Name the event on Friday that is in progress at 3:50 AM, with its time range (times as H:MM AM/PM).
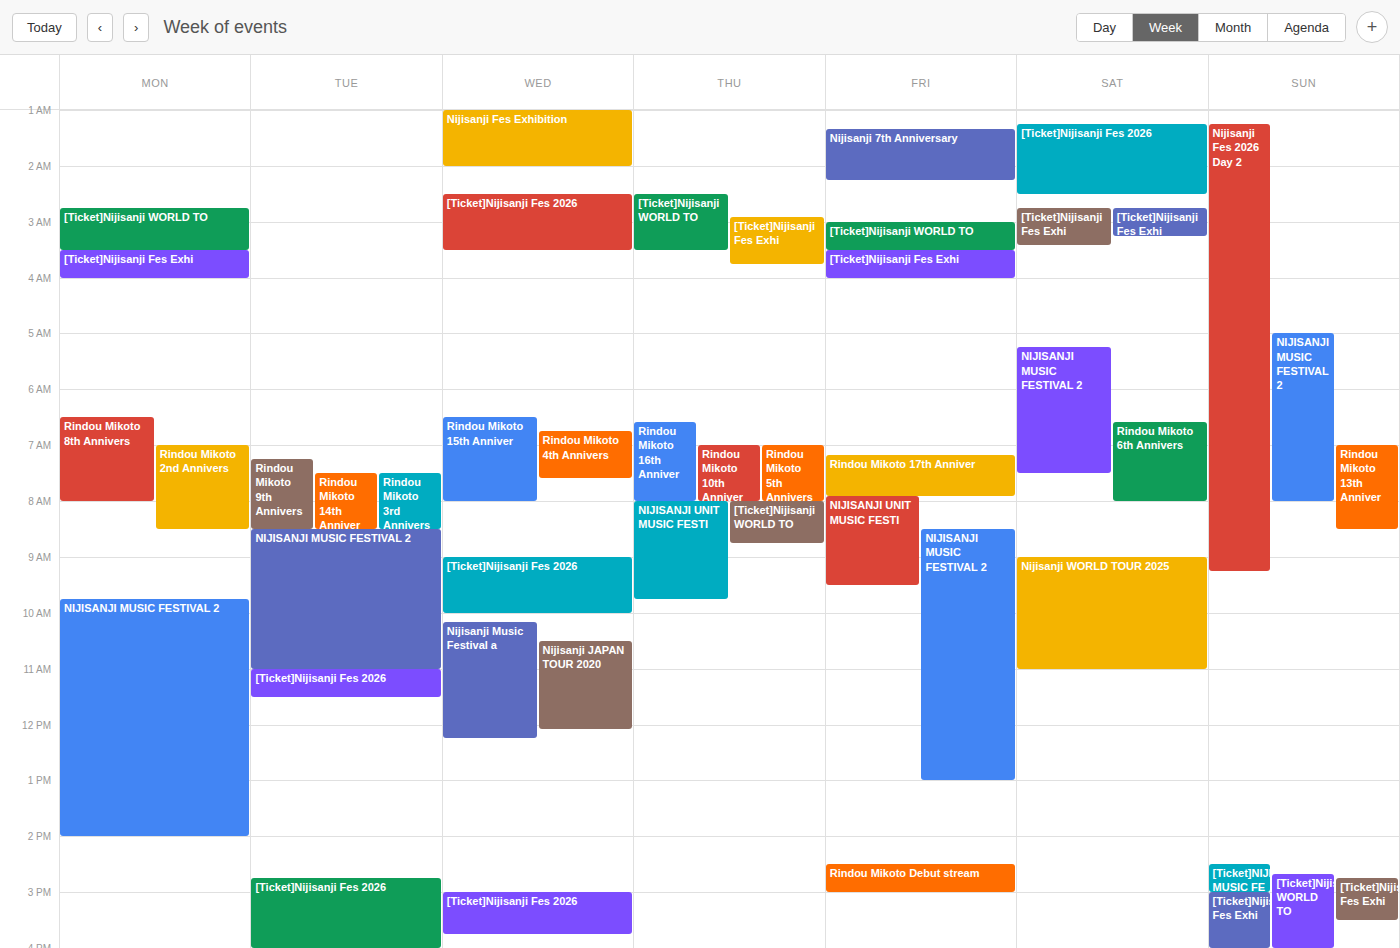
"[Ticket]Nijisanji Fes Exhi", 3:30 AM to 4:00 AM